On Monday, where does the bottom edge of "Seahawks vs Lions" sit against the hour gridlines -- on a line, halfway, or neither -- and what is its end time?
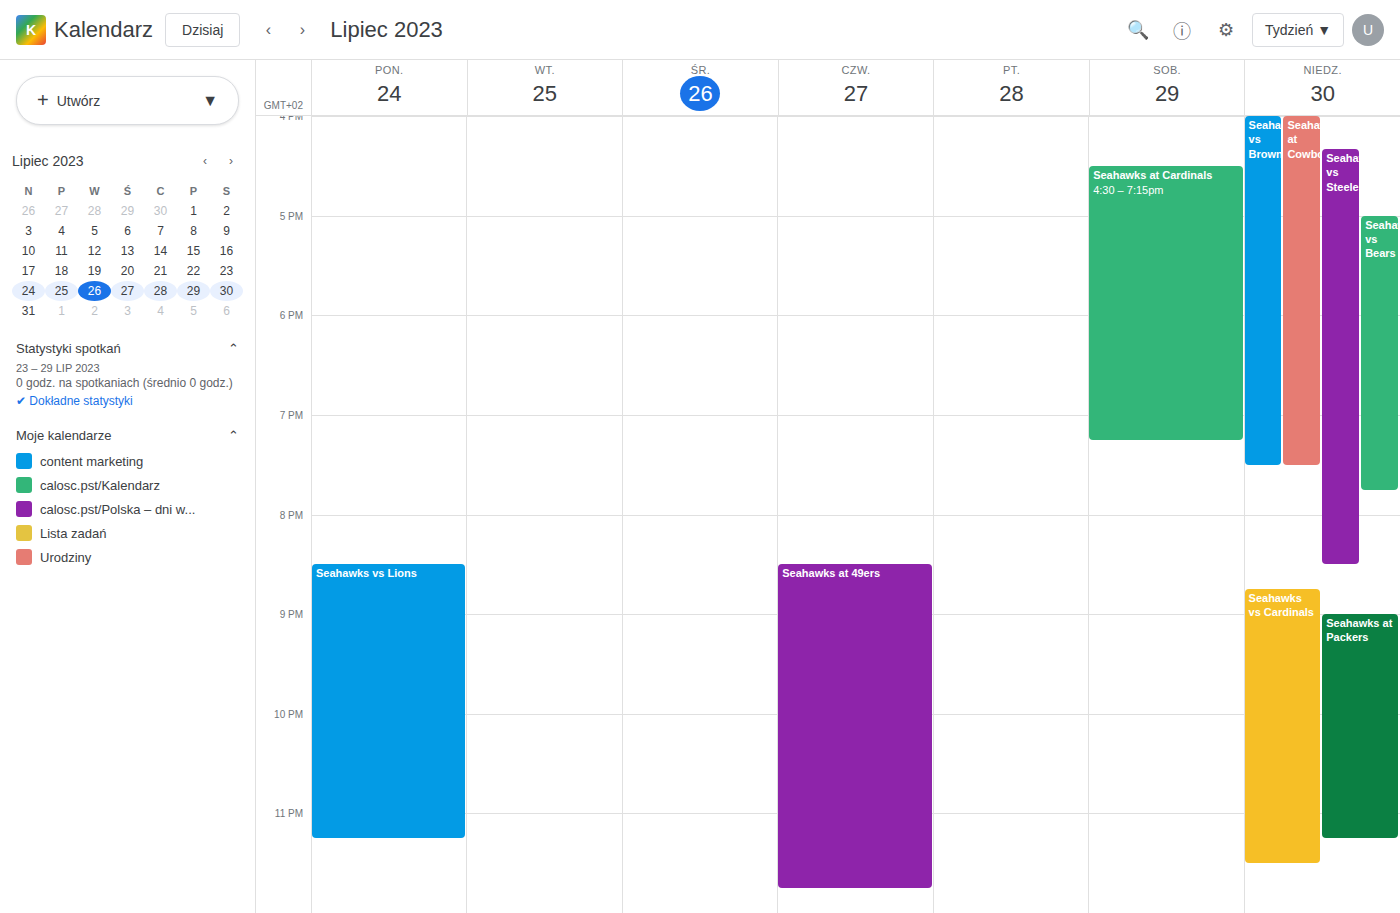
11:15 PM -- neither: a quarter of the way from the 11 PM line to the 12 AM line.